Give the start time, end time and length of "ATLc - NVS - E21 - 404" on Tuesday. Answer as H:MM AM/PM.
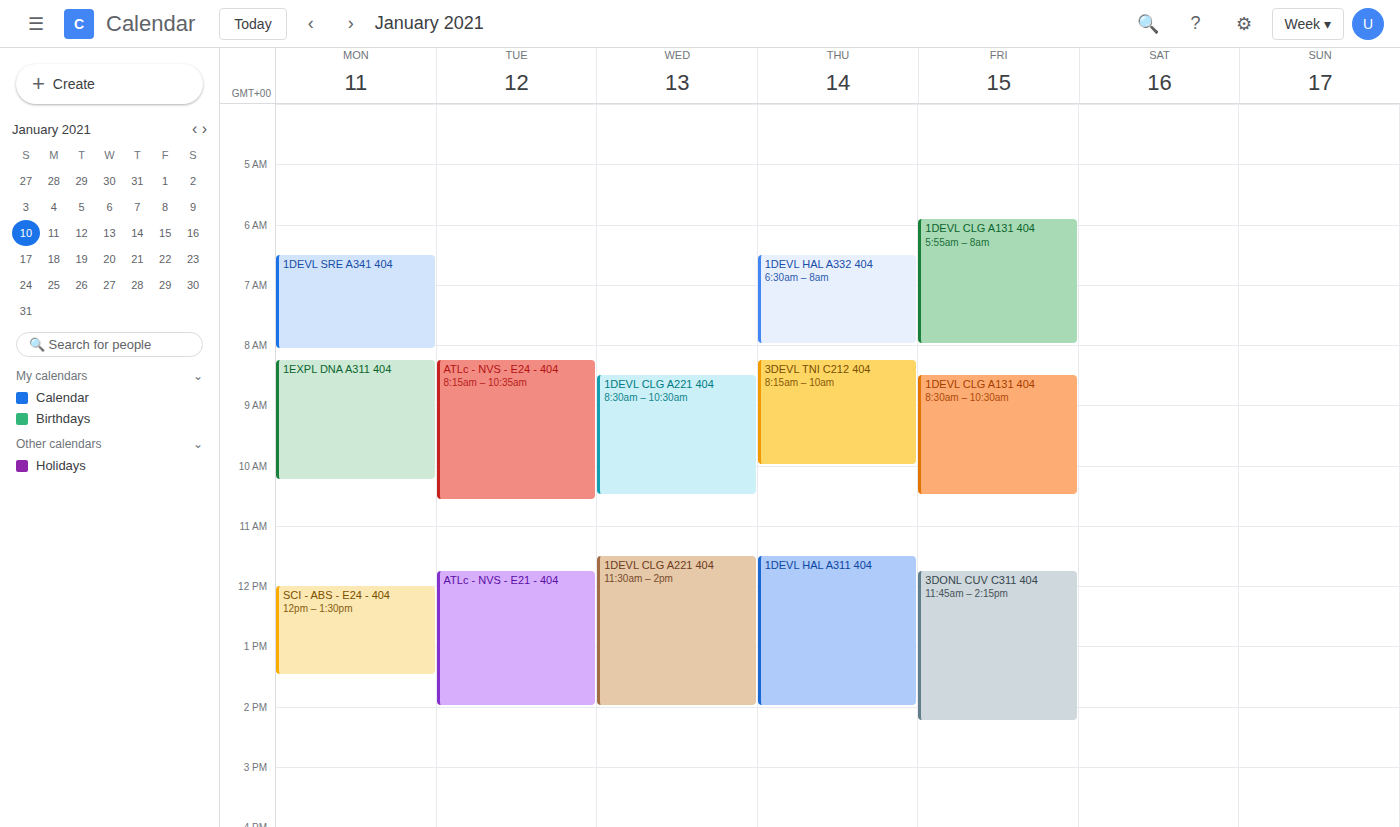
11:45 AM to 2:00 PM, 2 hours 15 minutes